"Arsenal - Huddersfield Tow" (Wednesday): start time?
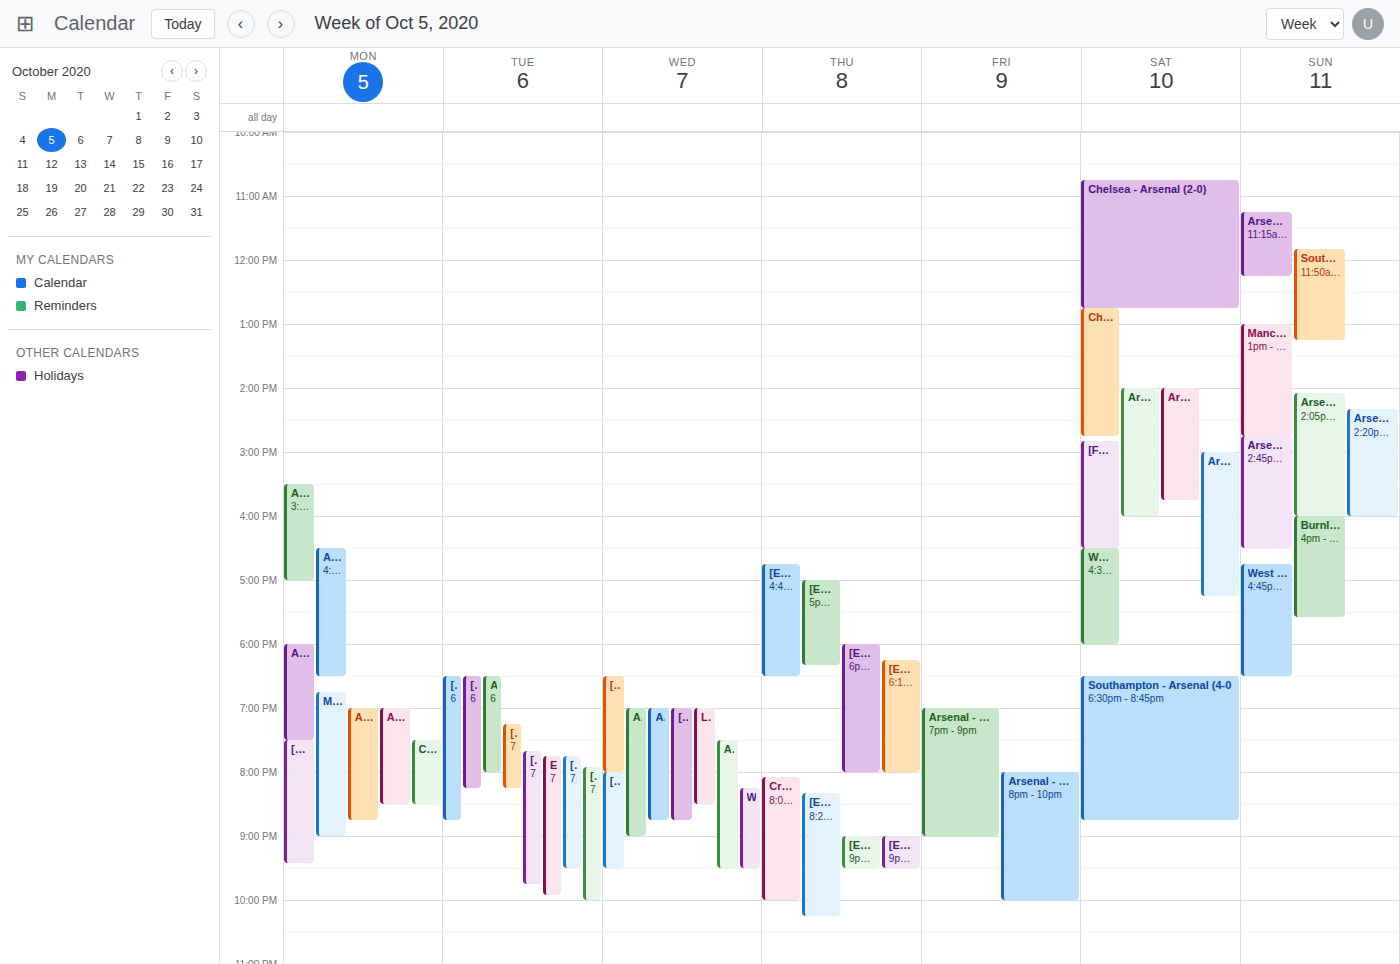
19:30